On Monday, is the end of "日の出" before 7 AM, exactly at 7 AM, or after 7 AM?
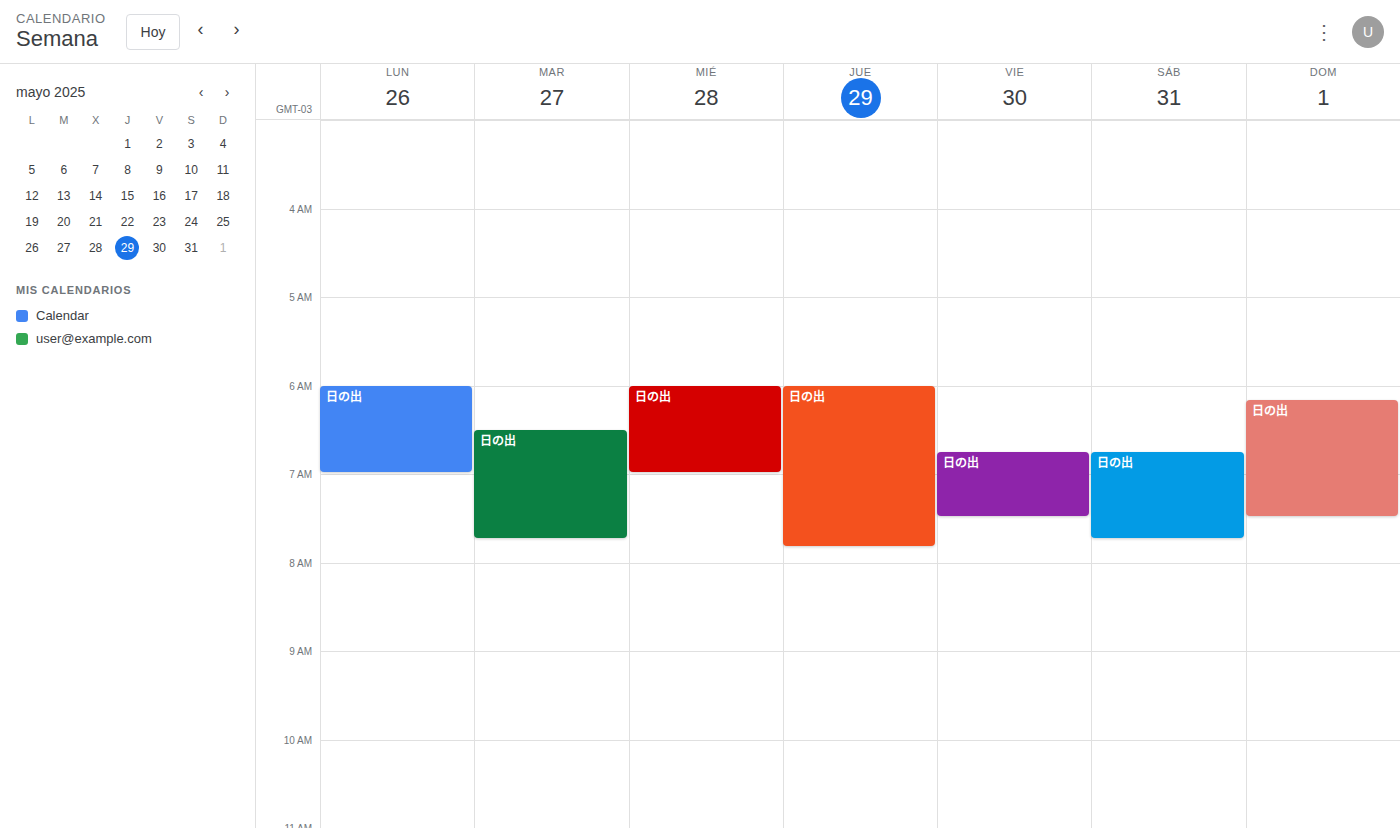
7:00 AM -- exactly at 7 AM, on the 7 AM line.